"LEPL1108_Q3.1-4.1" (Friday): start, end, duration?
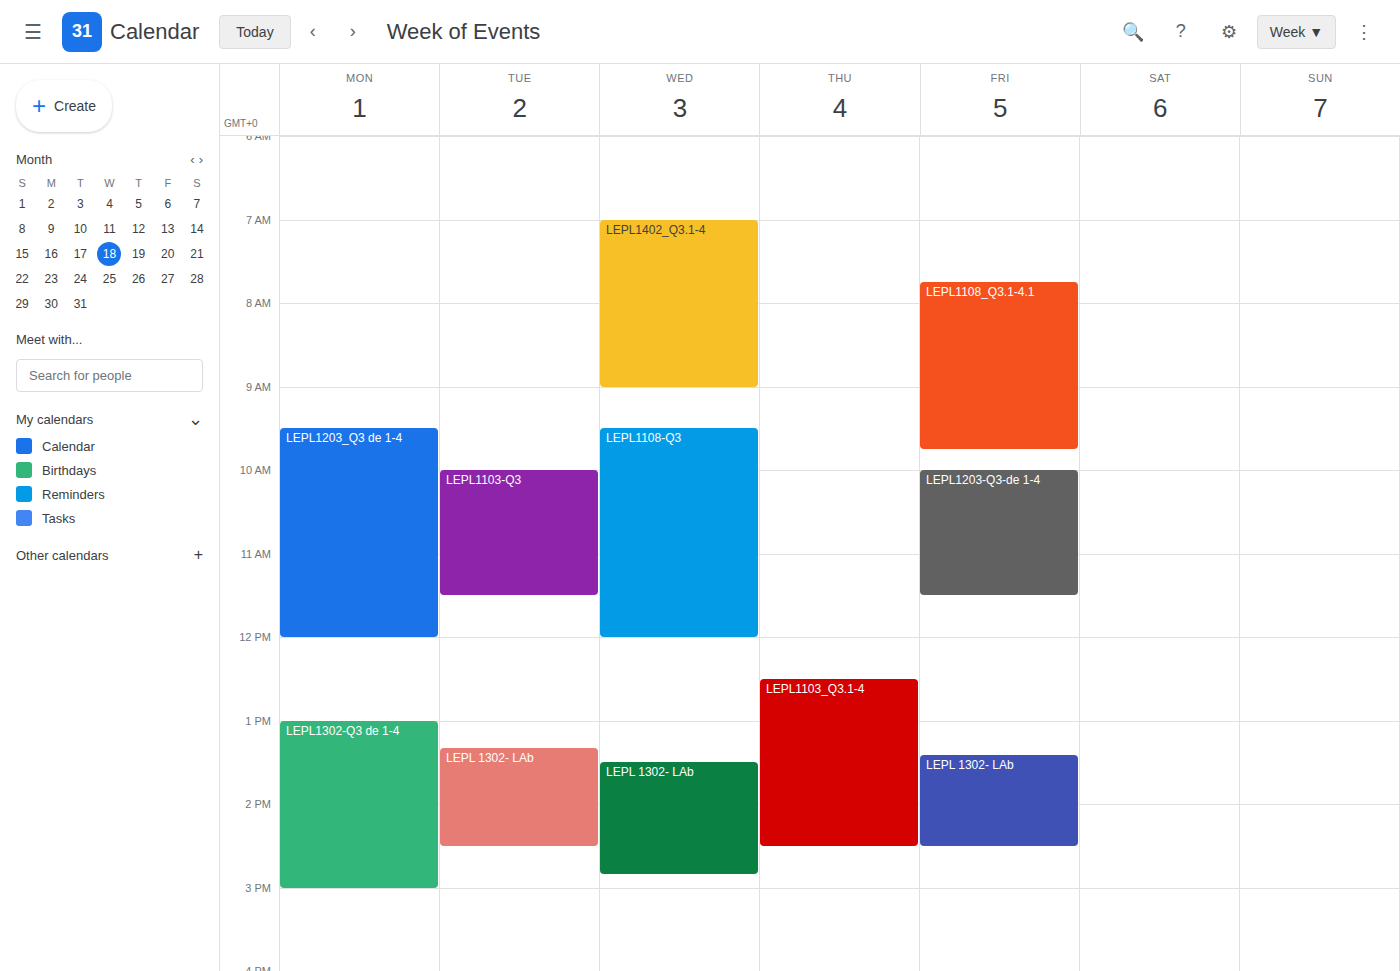
7:45 AM to 9:45 AM, 2 hours